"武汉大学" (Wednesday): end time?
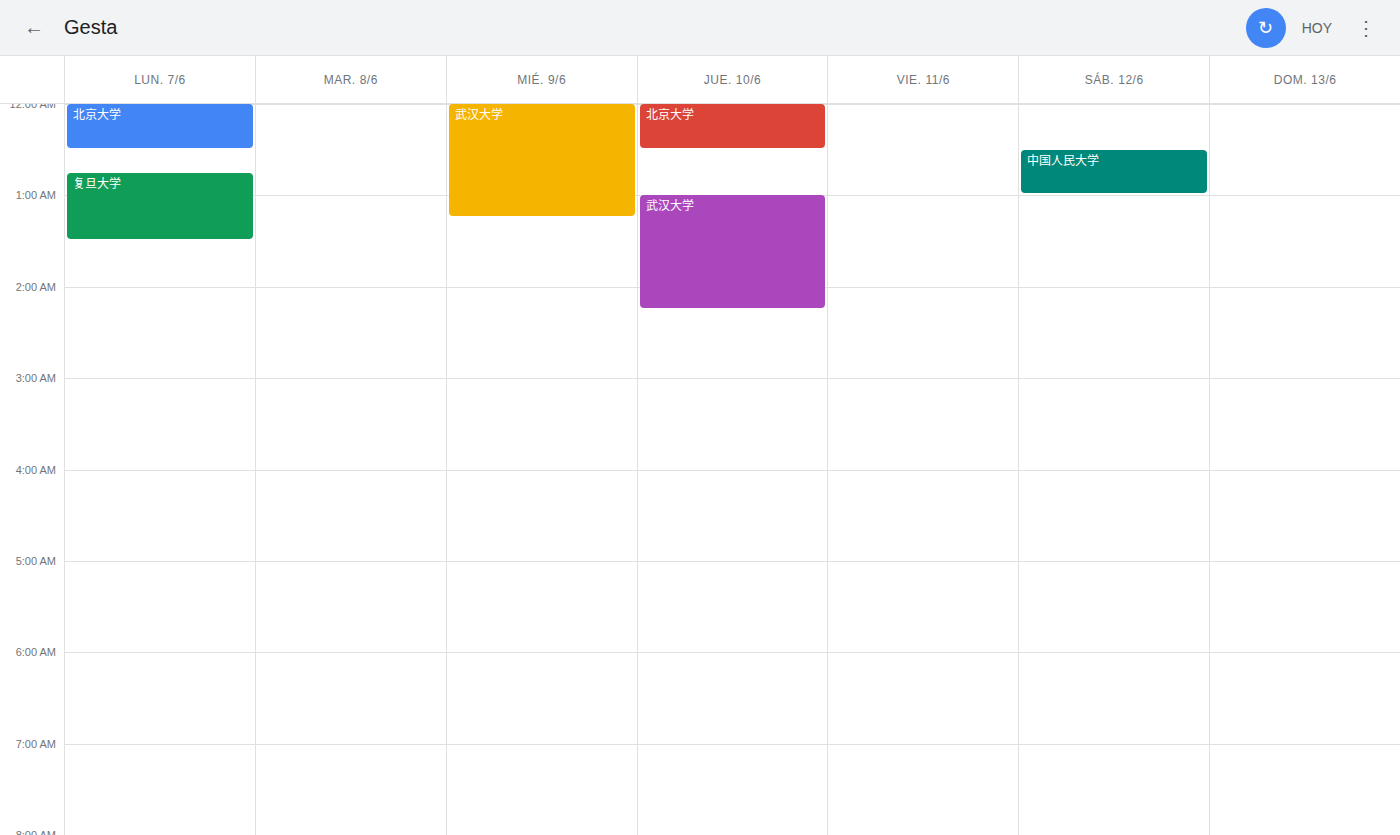
1:15 AM